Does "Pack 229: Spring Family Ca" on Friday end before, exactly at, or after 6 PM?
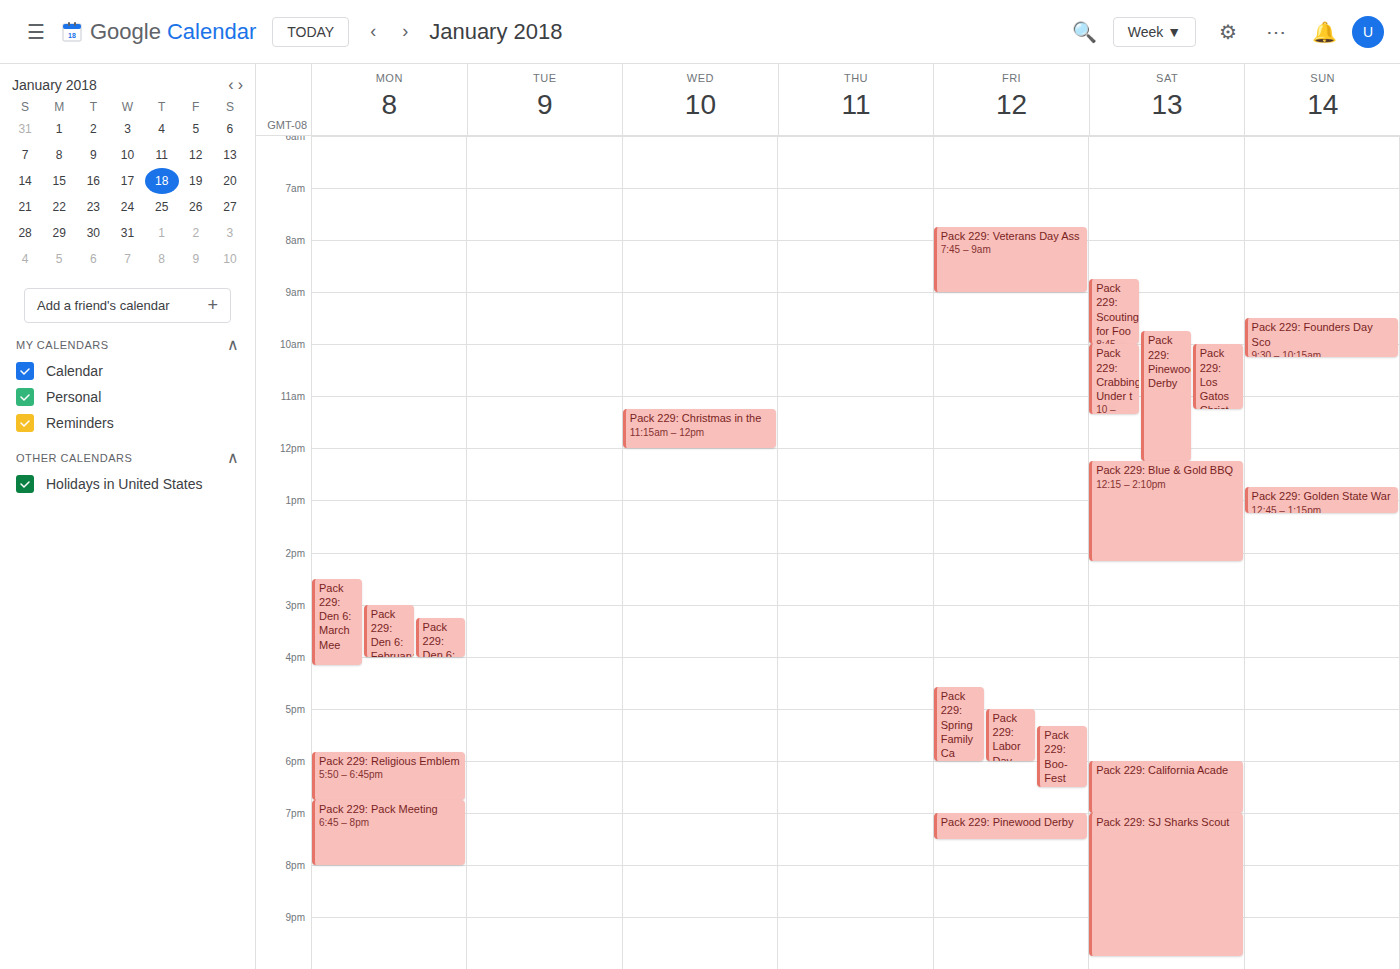
6:00 PM -- exactly at 6 PM, on the 6 PM line.